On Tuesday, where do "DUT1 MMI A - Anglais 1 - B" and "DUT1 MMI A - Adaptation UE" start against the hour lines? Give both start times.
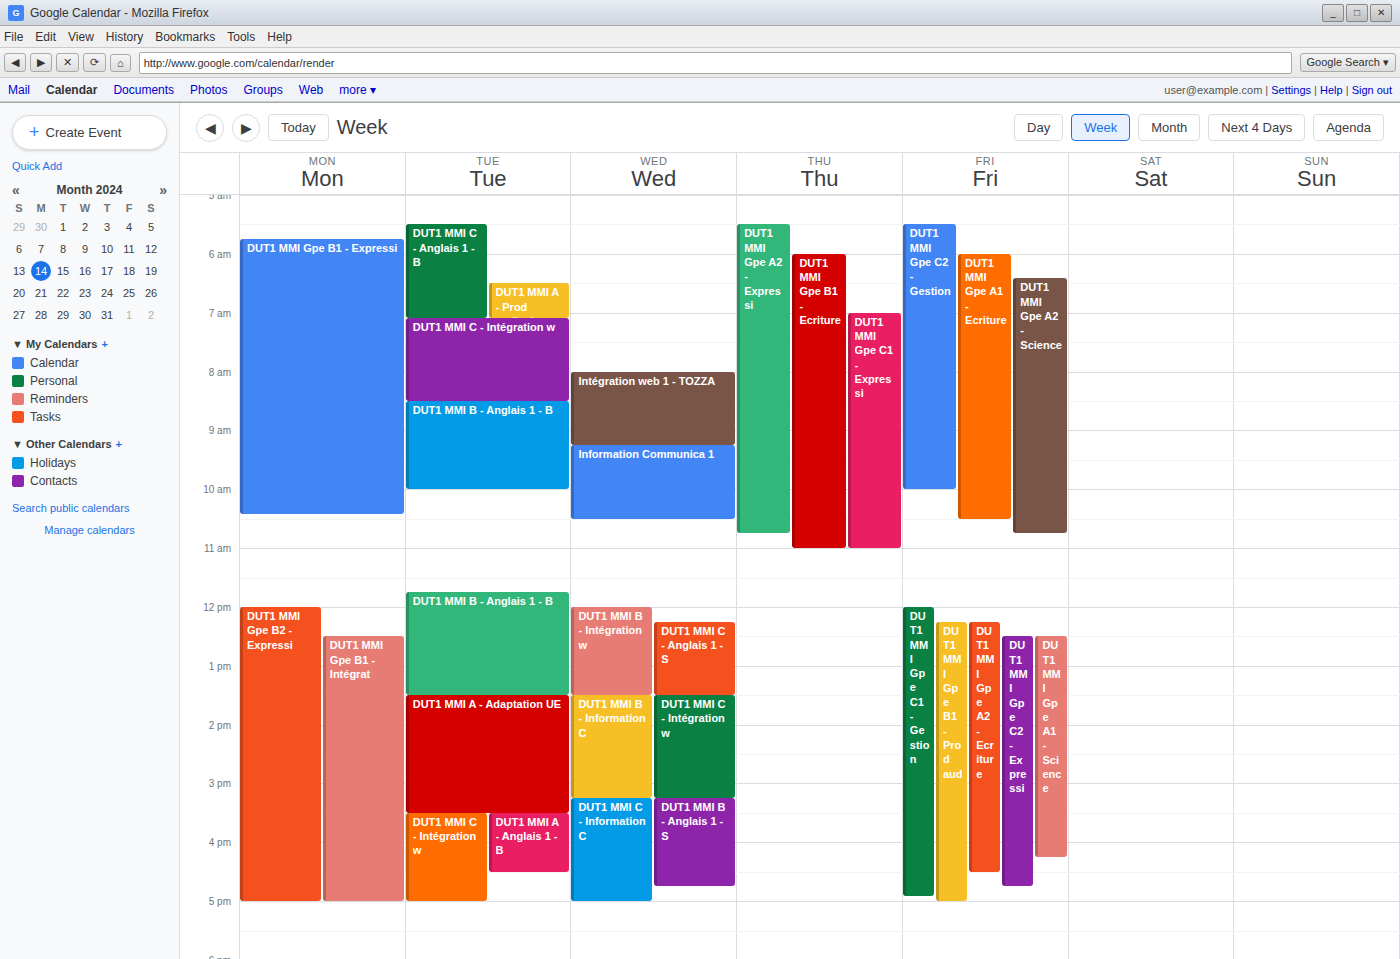
"DUT1 MMI A - Anglais 1 - B": 3:30 PM, halfway between the 3 PM and 4 PM lines. "DUT1 MMI A - Adaptation UE": 1:30 PM, halfway between the 1 PM and 2 PM lines.